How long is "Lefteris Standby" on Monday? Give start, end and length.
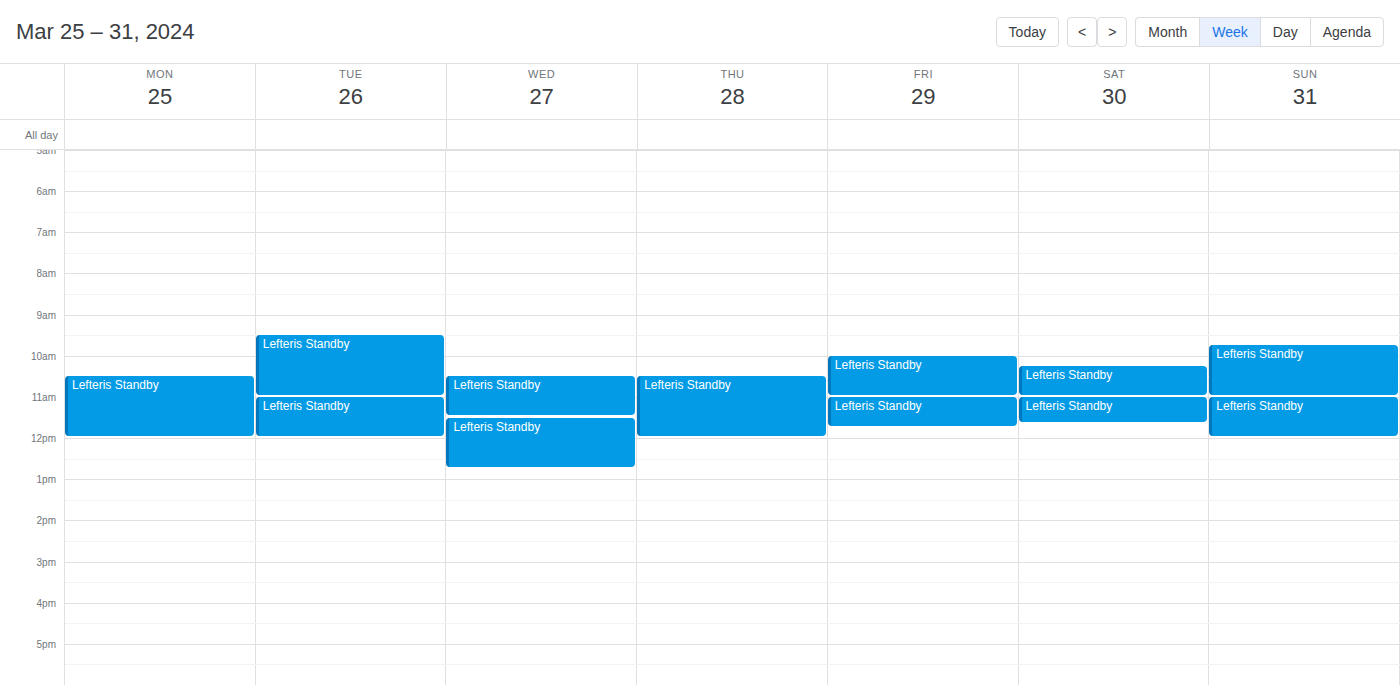
10:30 AM to 12:00 PM, 1 hour 30 minutes